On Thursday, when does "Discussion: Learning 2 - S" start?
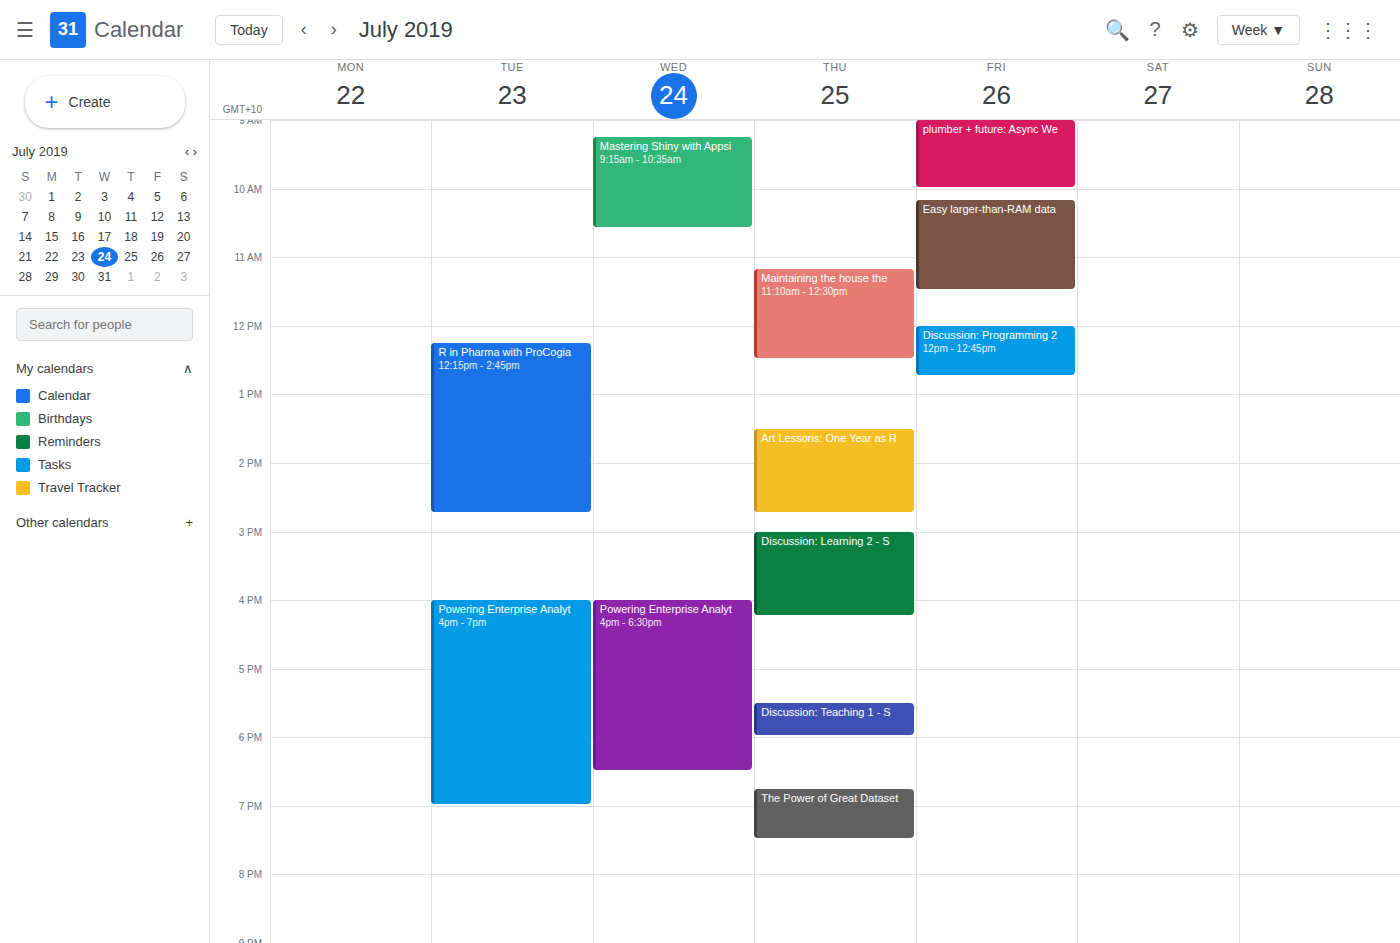
3:00 PM